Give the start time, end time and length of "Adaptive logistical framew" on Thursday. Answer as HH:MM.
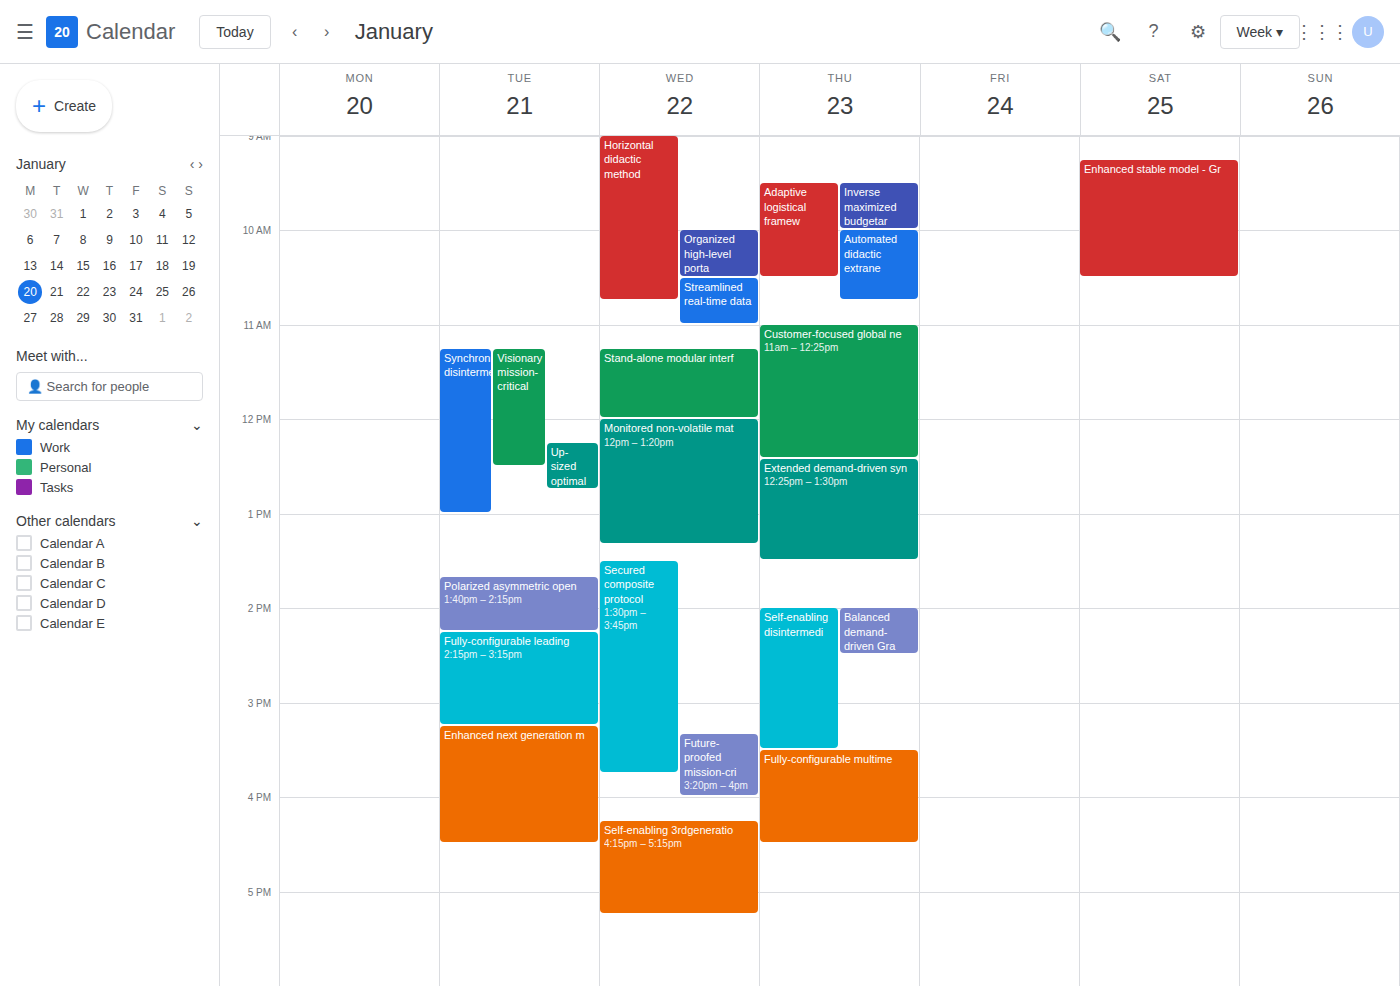
09:30 to 10:30, 1 hour